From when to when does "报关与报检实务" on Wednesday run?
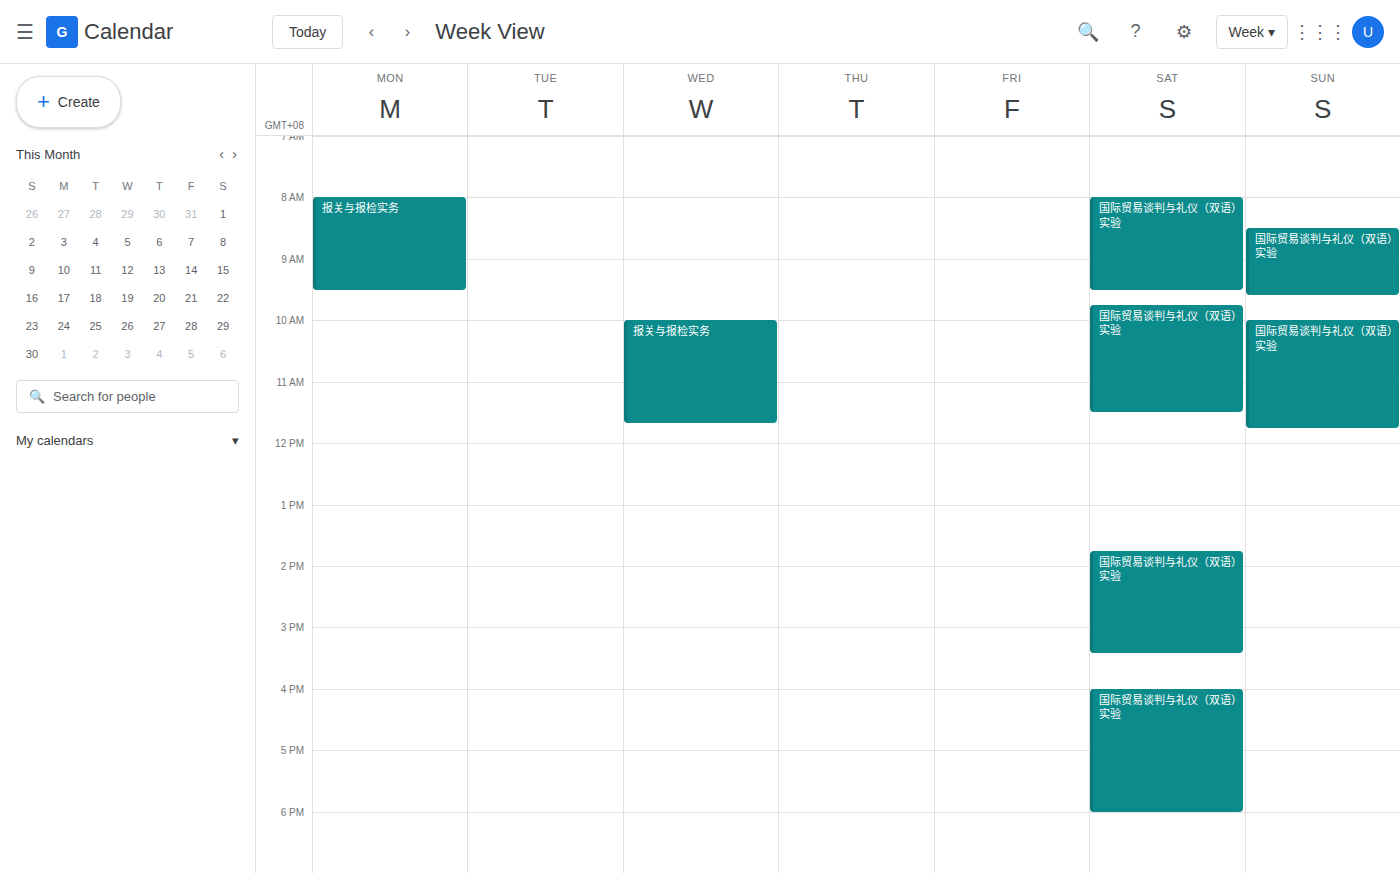
10:00 AM to 11:40 AM